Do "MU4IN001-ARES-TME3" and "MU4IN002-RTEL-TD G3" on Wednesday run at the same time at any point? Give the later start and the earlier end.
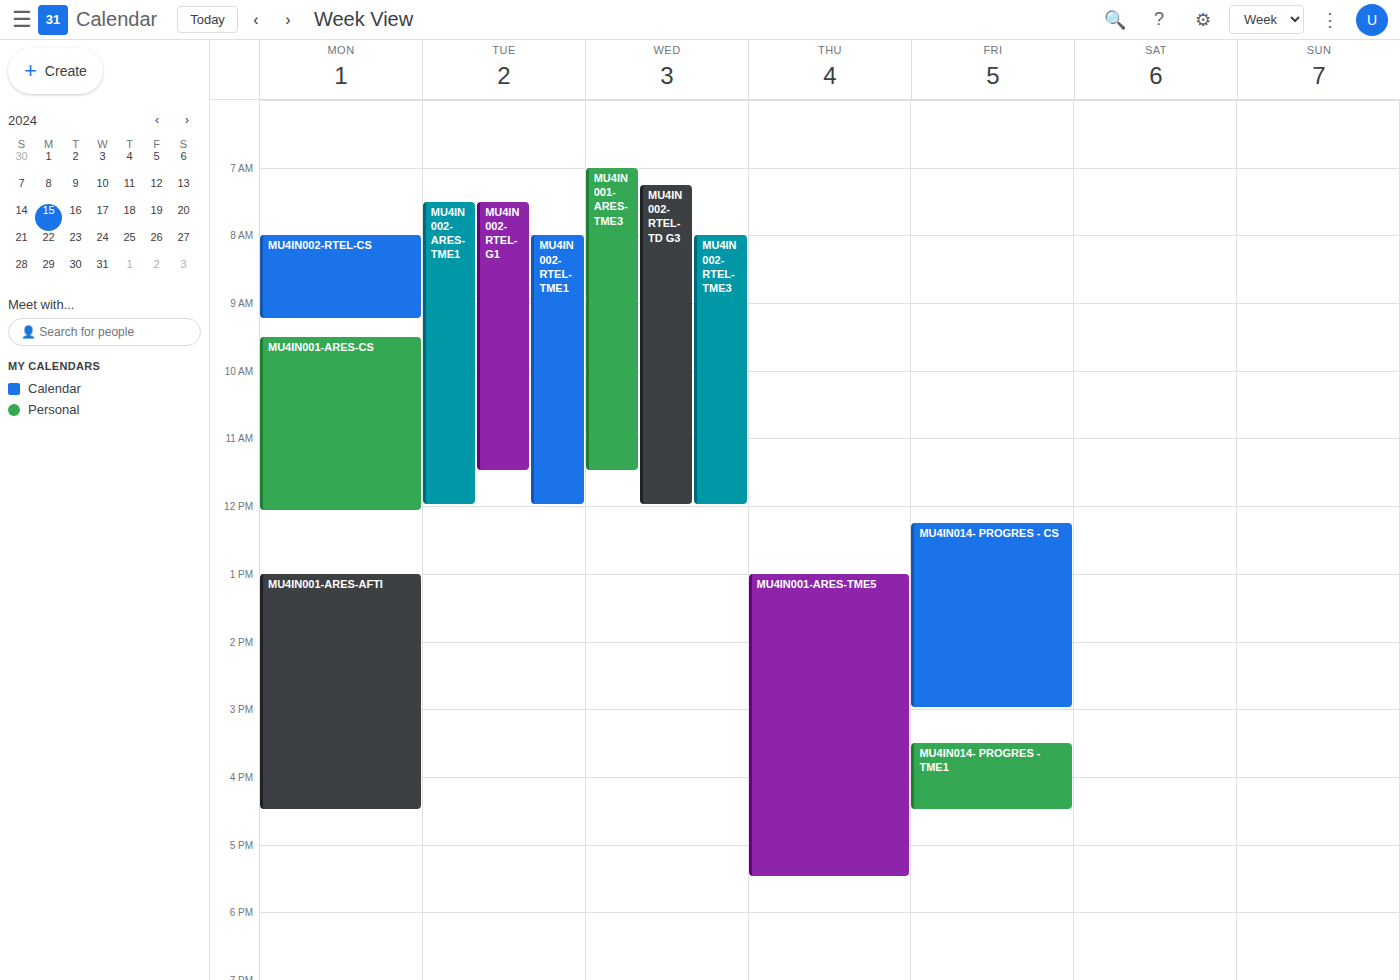
"MU4IN002-RTEL-TD G3" starts at 7:15 AM, before "MU4IN001-ARES-TME3" ends at 11:30 AM -- they overlap.